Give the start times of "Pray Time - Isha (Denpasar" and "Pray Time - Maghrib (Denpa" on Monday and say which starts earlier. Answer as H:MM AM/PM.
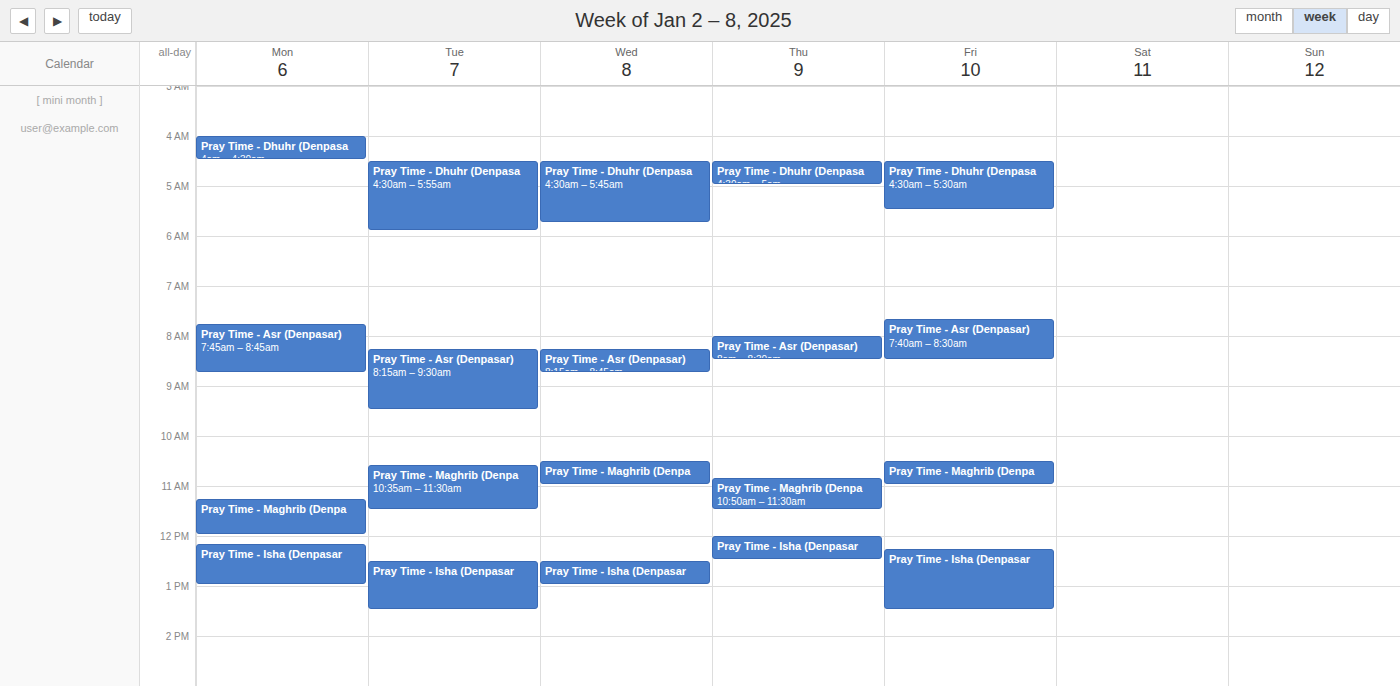
"Pray Time - Maghrib (Denpa" 11:15 AM; "Pray Time - Isha (Denpasar" 12:10 PM.